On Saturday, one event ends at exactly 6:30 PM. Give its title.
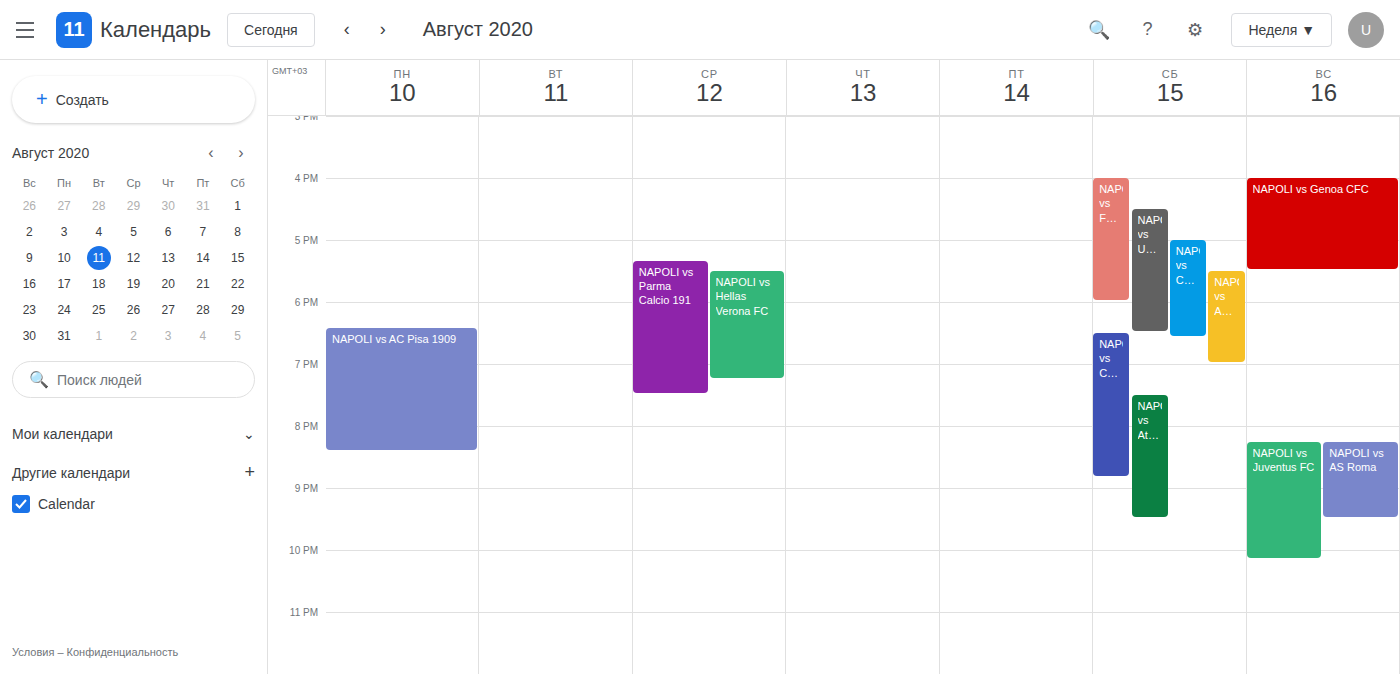
"NAPOLI vs US Sassuolo Calc"